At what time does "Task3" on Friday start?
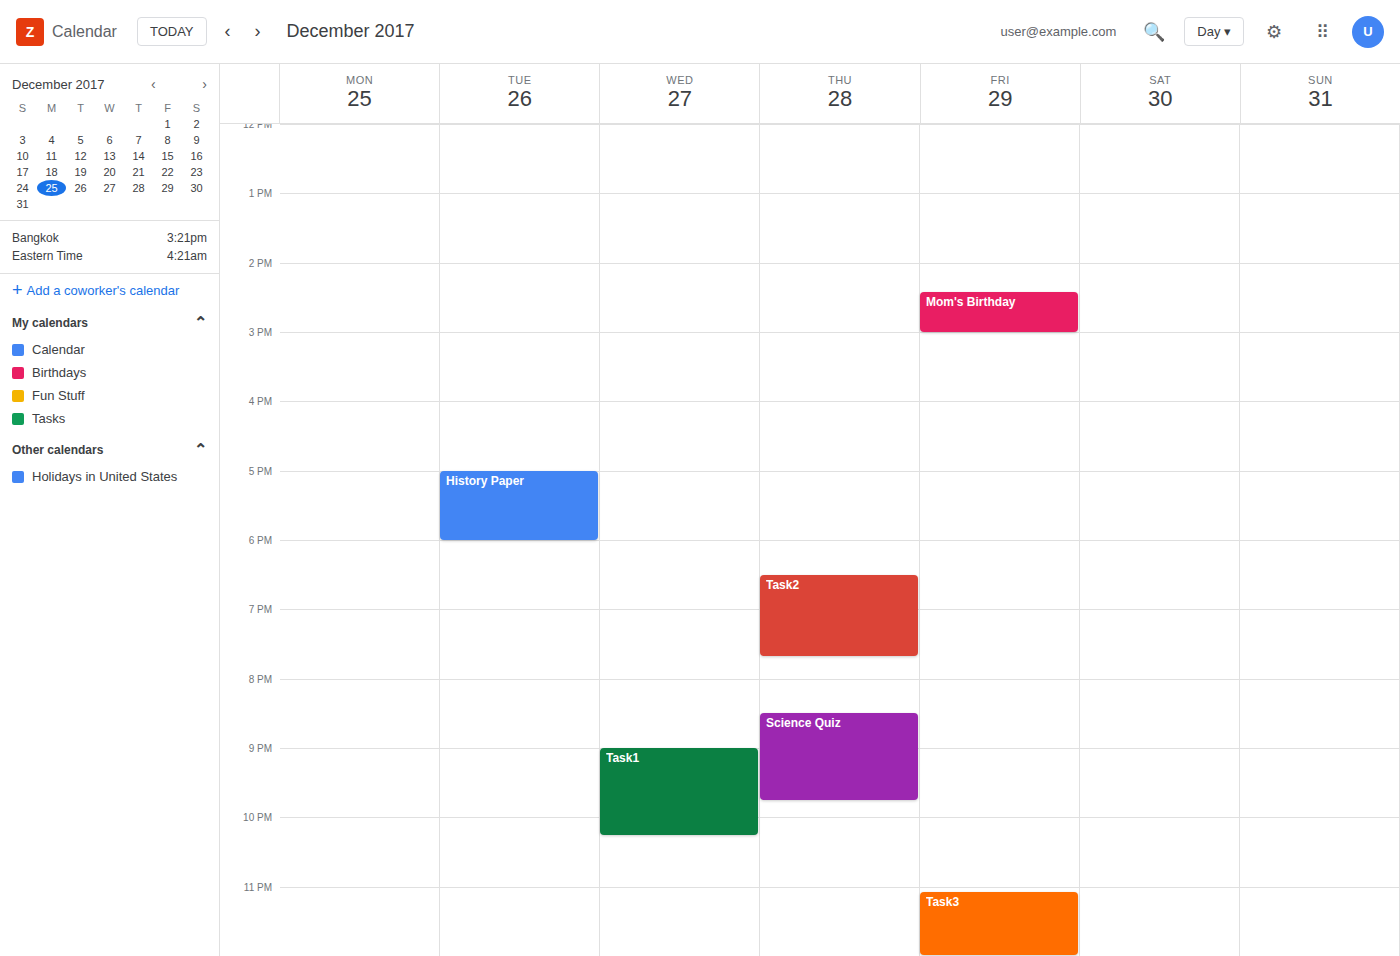
11:05 PM